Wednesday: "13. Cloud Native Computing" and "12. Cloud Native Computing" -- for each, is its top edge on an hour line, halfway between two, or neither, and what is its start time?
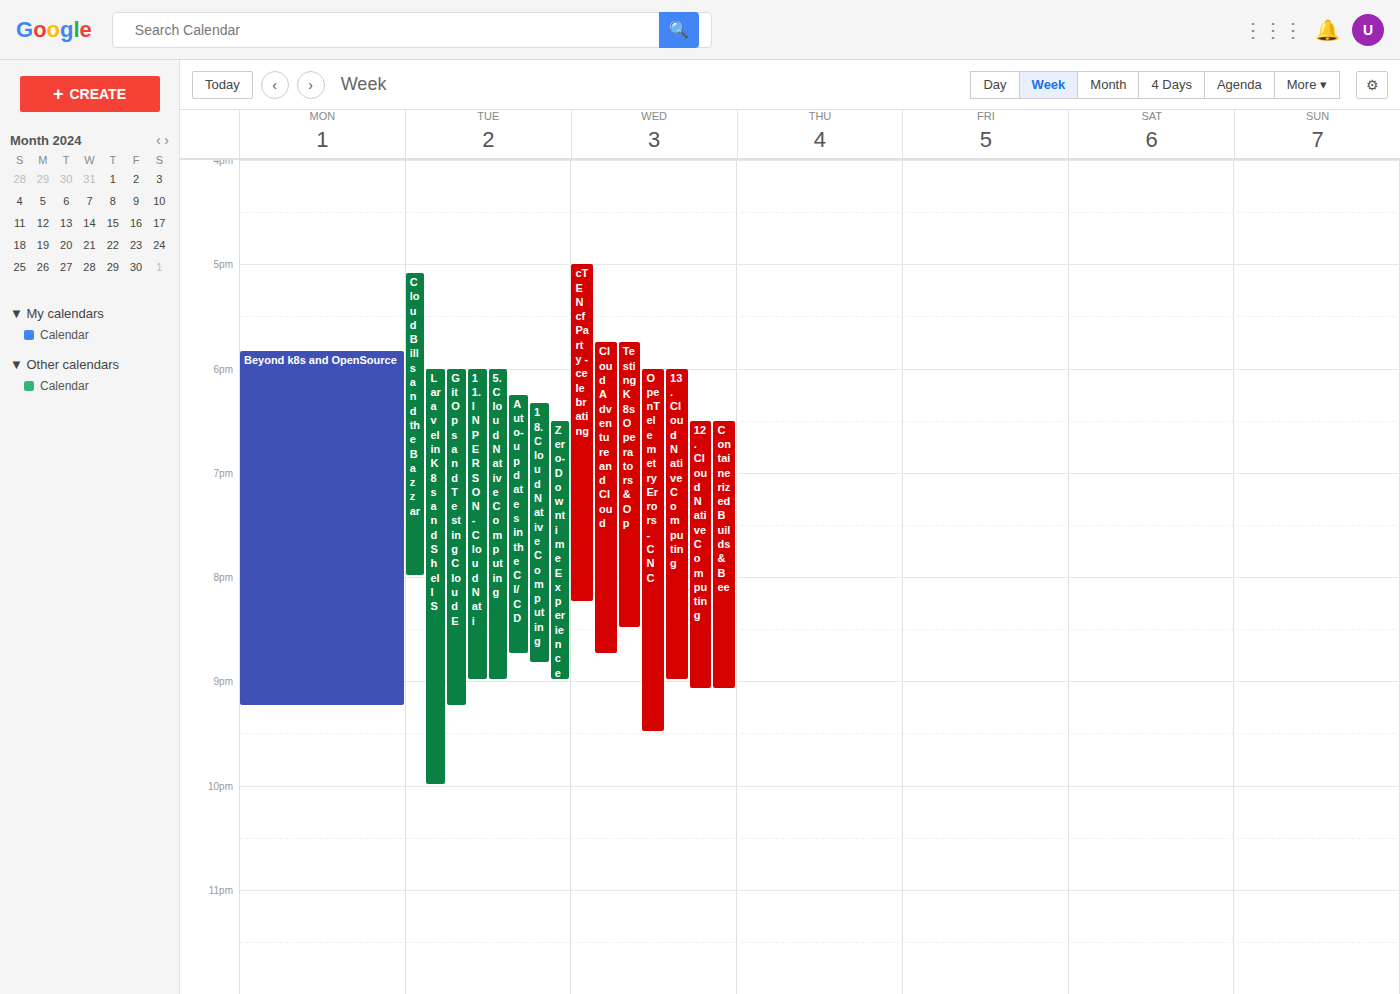
"13. Cloud Native Computing": 6:00 PM, exactly on the 6 PM line. "12. Cloud Native Computing": 6:30 PM, halfway between the 6 PM and 7 PM lines.